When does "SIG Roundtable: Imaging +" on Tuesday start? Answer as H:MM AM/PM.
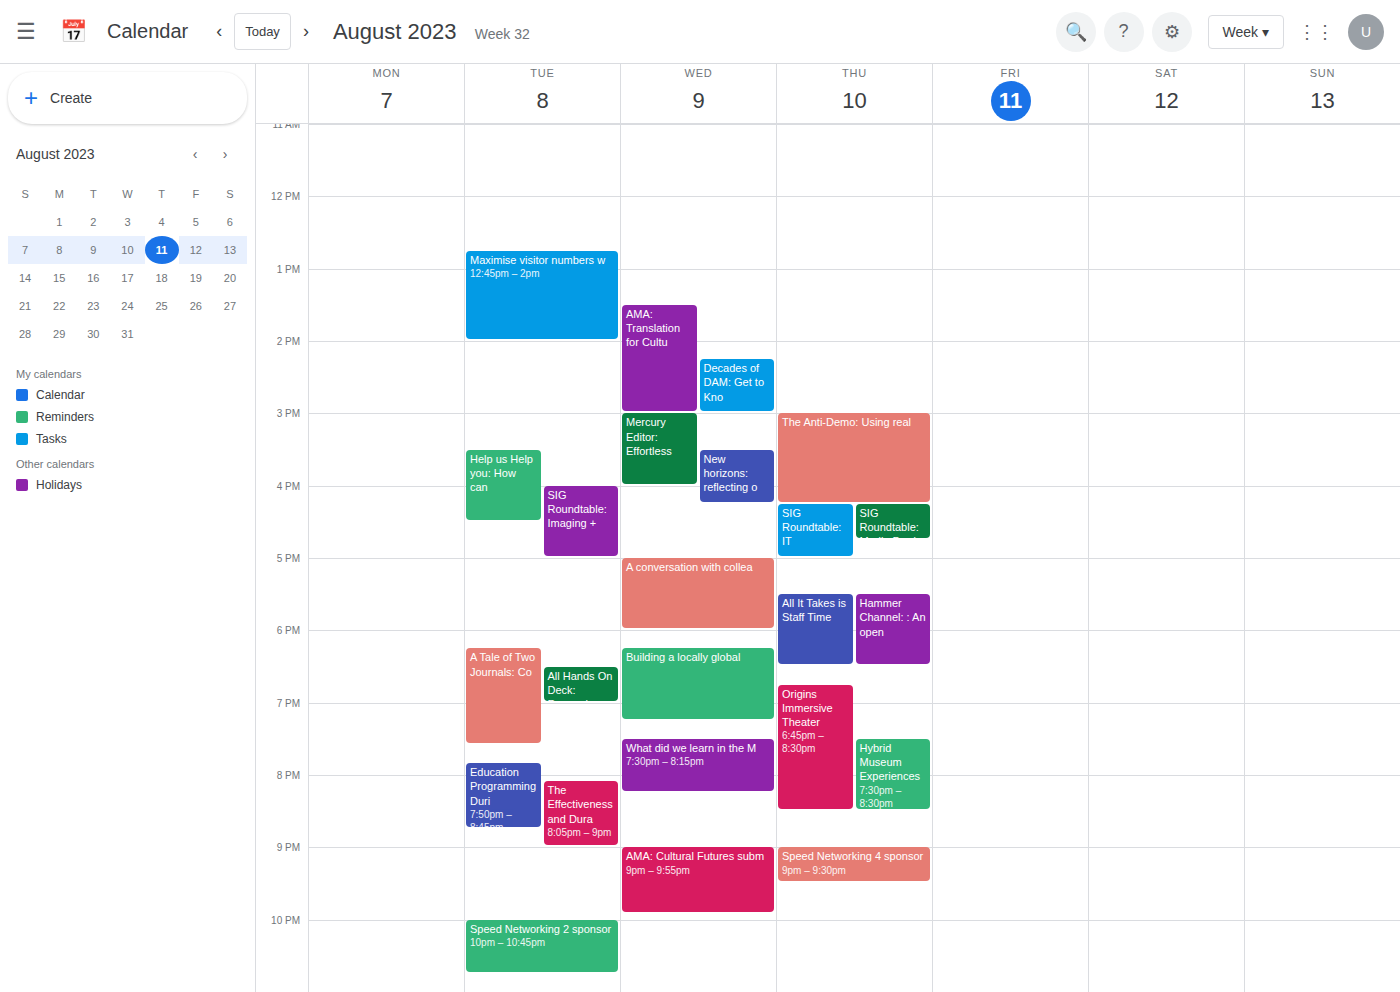
4:00 PM